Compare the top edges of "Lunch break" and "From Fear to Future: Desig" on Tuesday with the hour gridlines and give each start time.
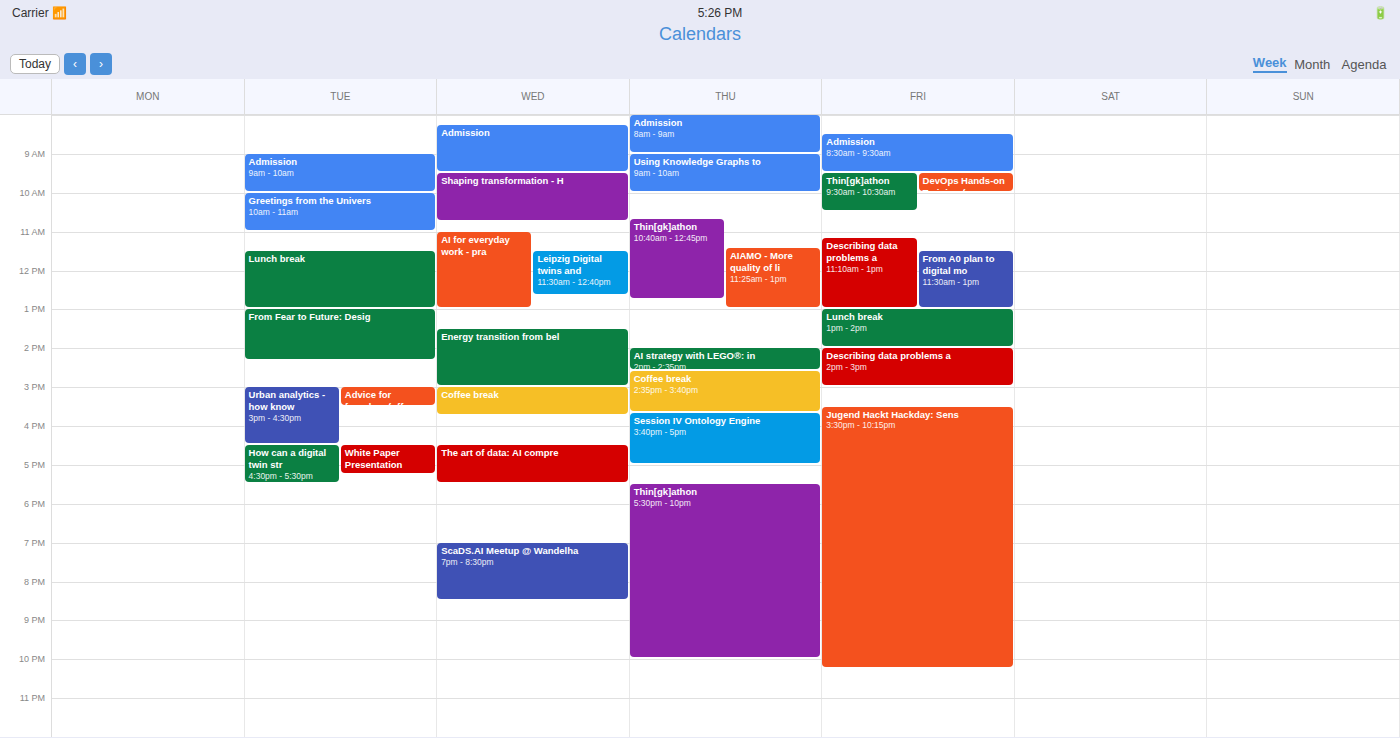
"Lunch break": 11:30 AM, halfway between the 11 AM and 12 PM lines. "From Fear to Future: Desig": 1:00 PM, exactly on the 1 PM line.